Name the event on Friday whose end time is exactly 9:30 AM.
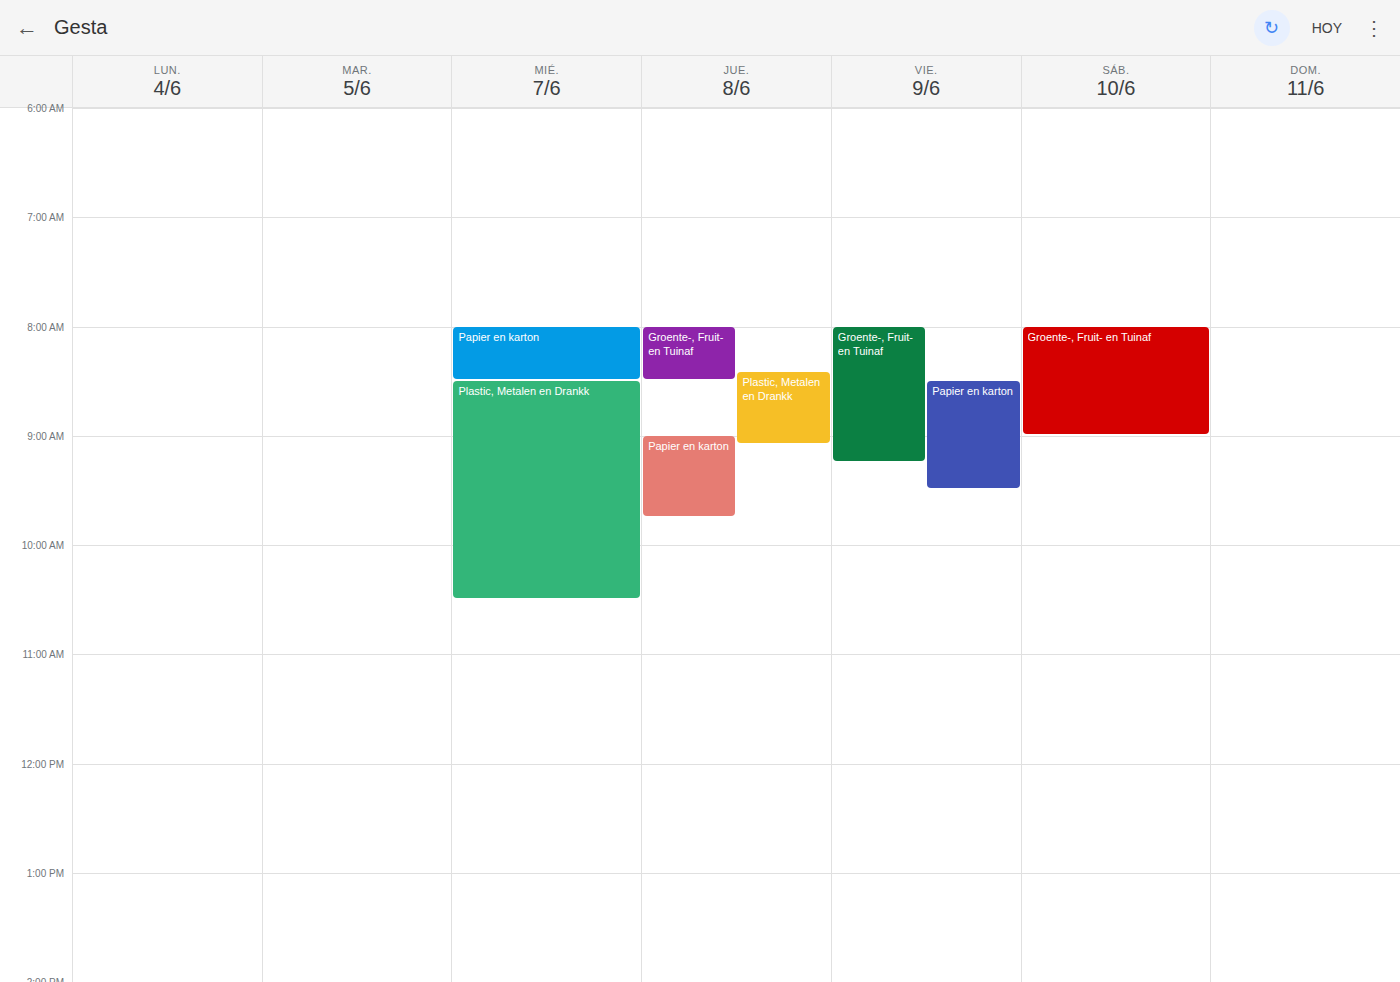
"Papier en karton"